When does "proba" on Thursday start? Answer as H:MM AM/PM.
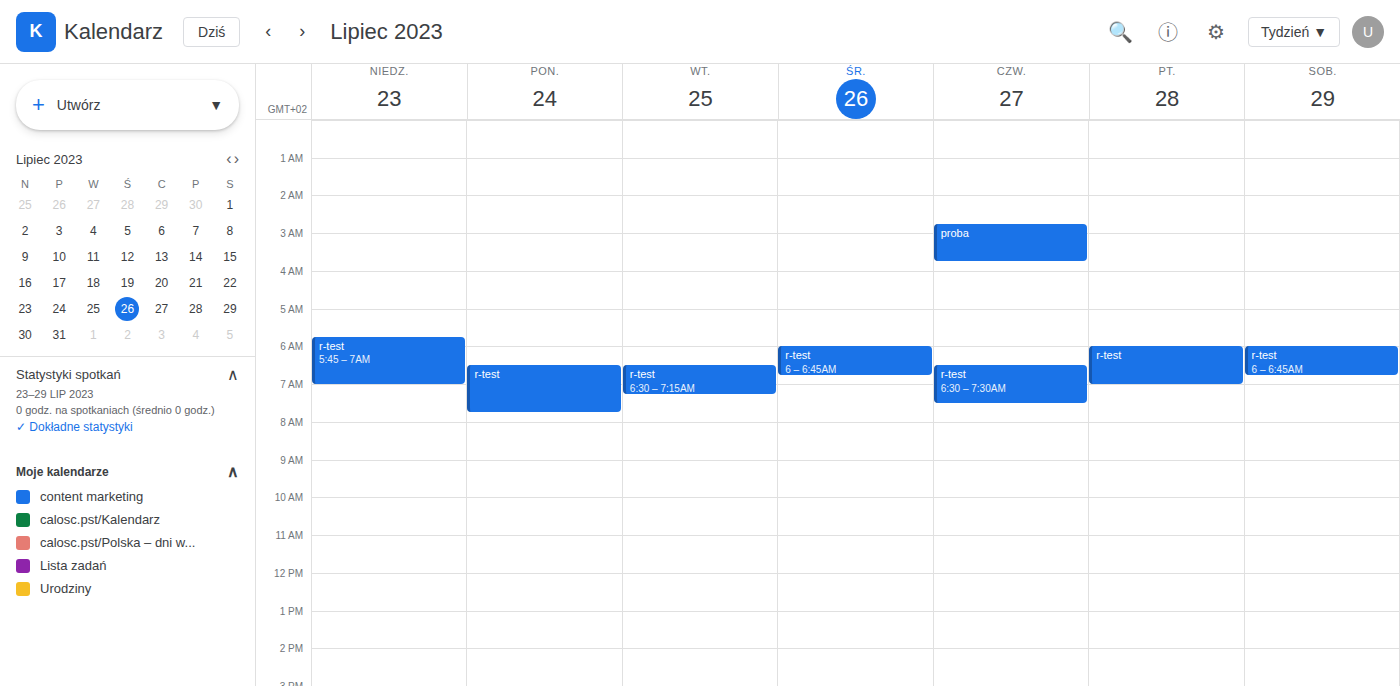
2:45 AM